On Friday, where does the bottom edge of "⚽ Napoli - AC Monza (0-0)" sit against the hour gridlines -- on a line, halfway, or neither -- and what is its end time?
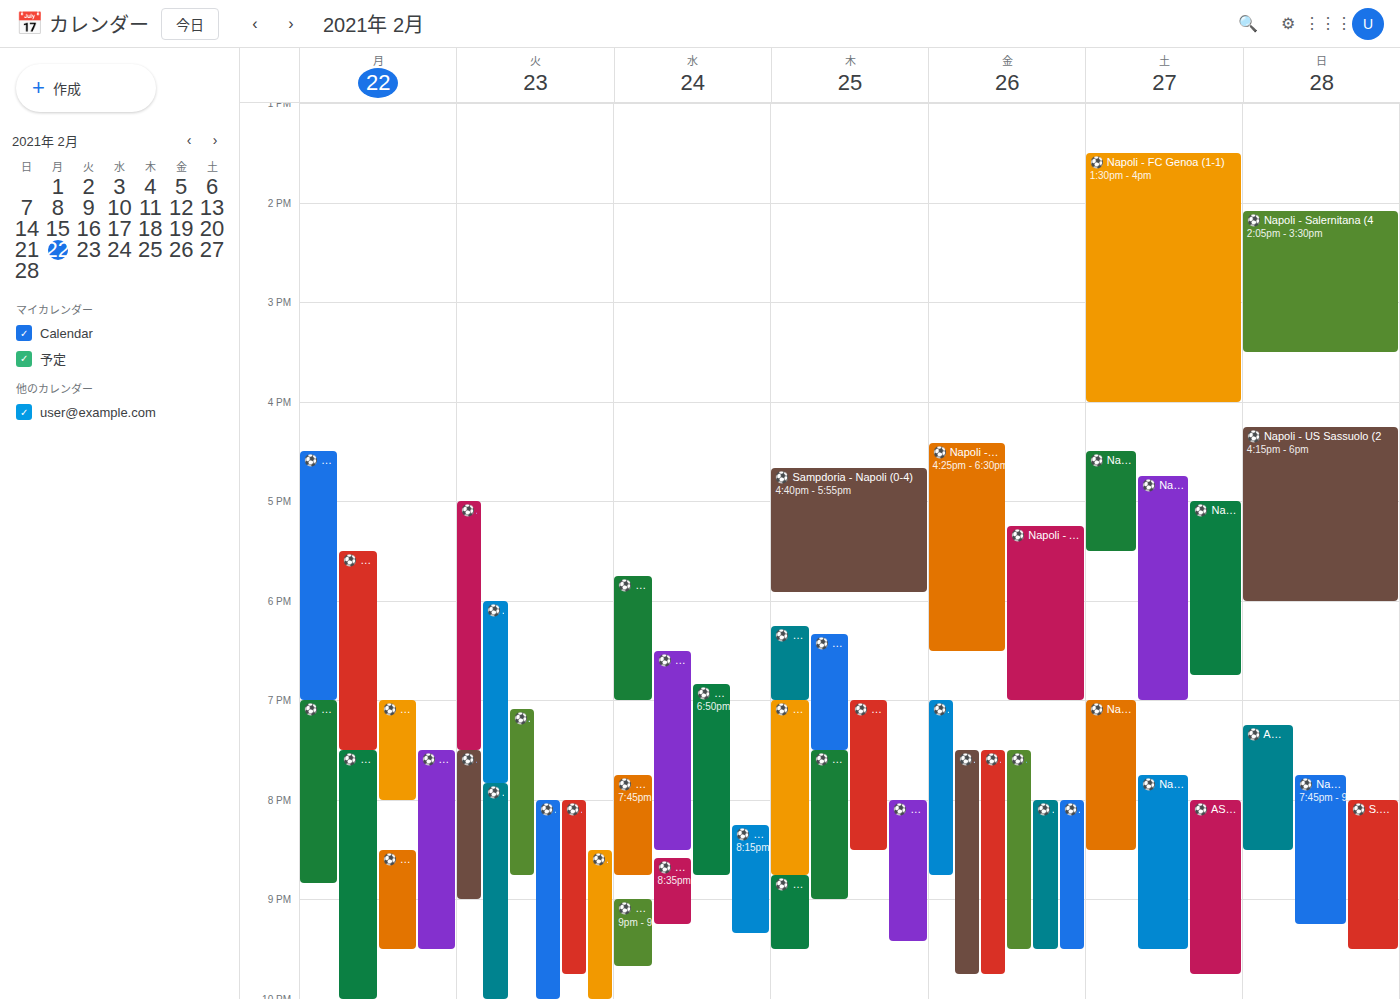
7:00 PM -- exactly on the 7 PM line.